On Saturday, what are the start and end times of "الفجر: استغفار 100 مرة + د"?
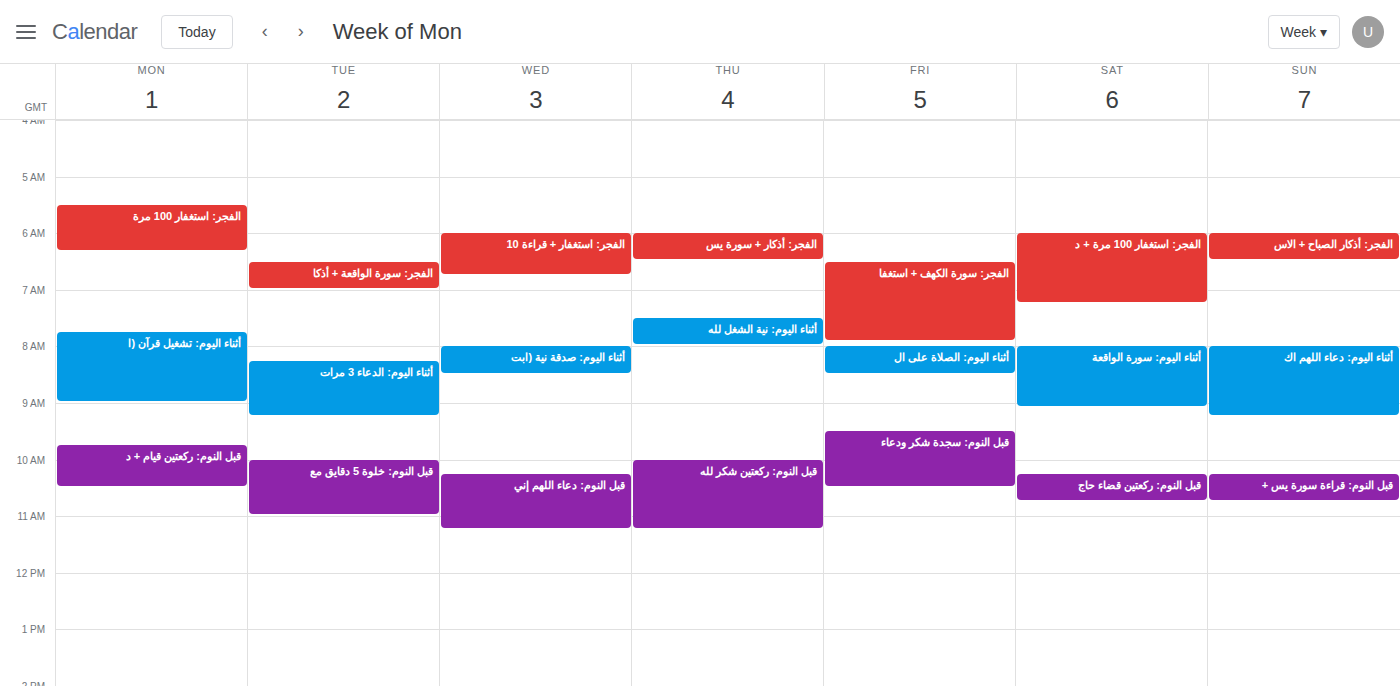
06:00 to 07:15